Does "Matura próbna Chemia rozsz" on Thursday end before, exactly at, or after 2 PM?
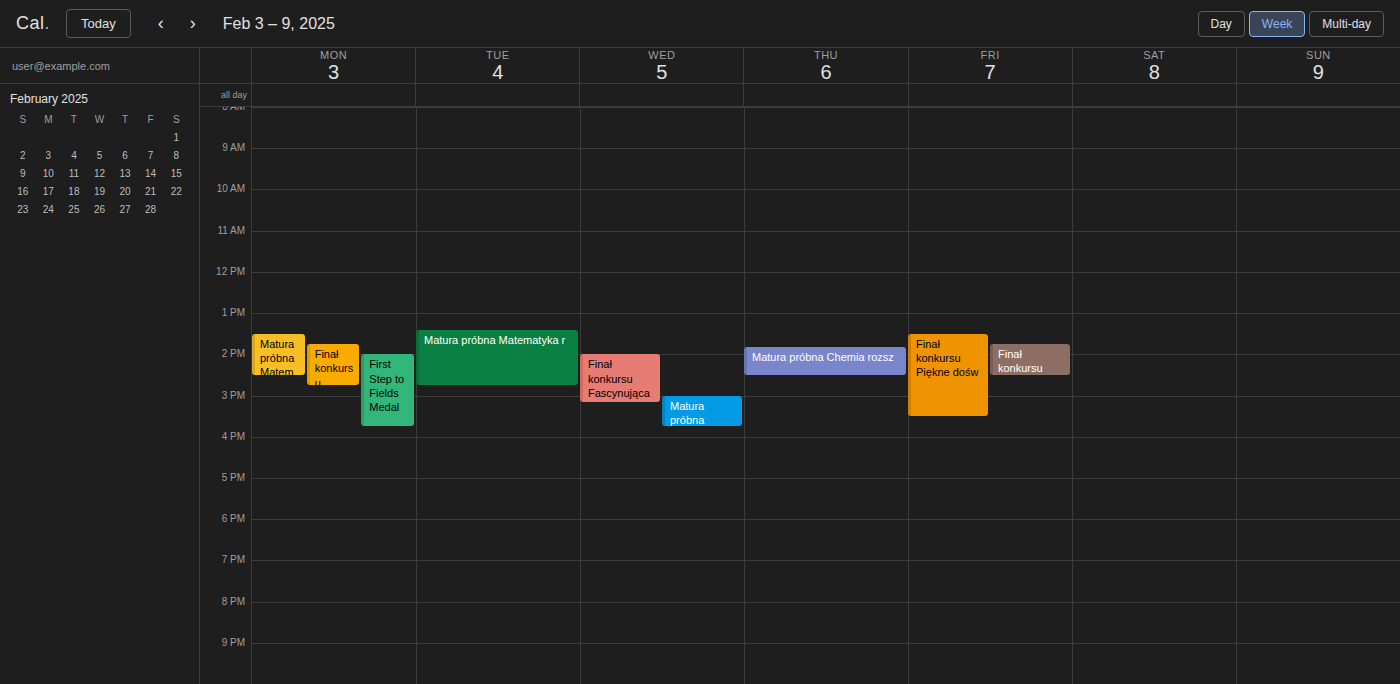
2:30 PM -- after 2 PM, 30 minutes below the 2 PM line.